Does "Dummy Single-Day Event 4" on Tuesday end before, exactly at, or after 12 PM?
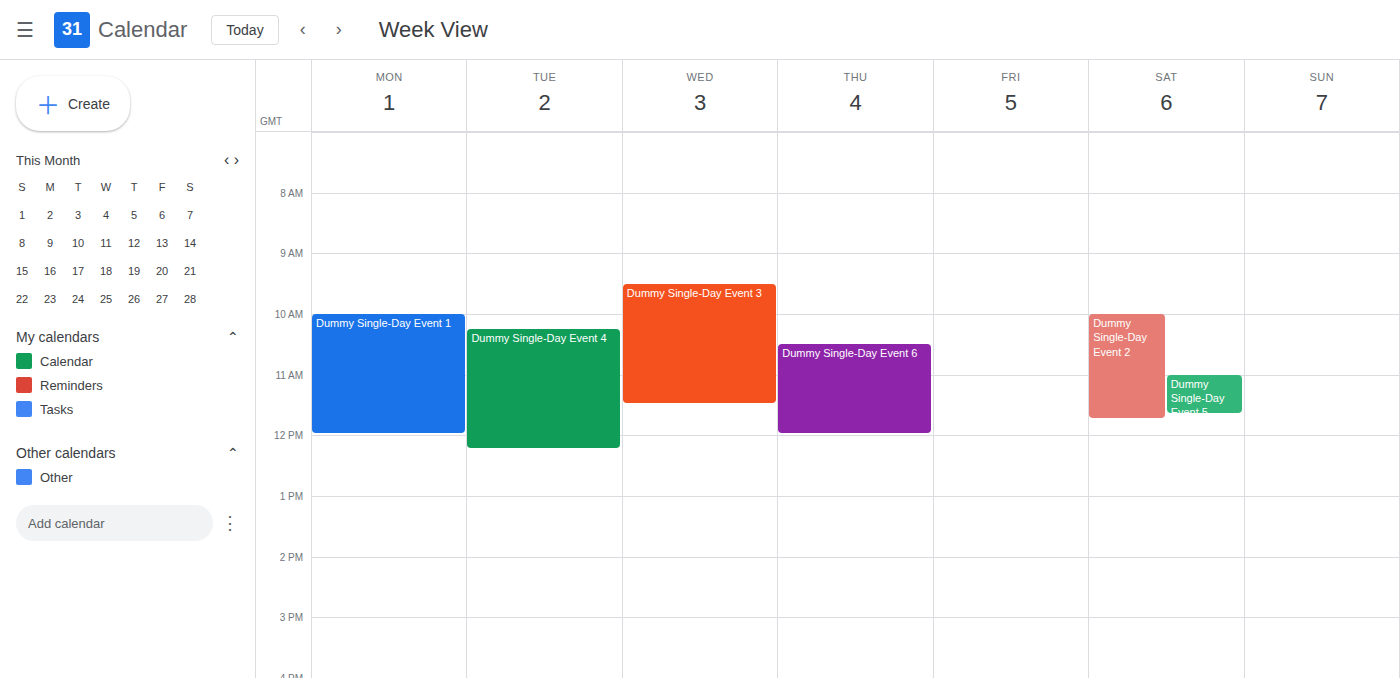
12:15 PM -- after 12 PM, 15 minutes below the 12 PM line.